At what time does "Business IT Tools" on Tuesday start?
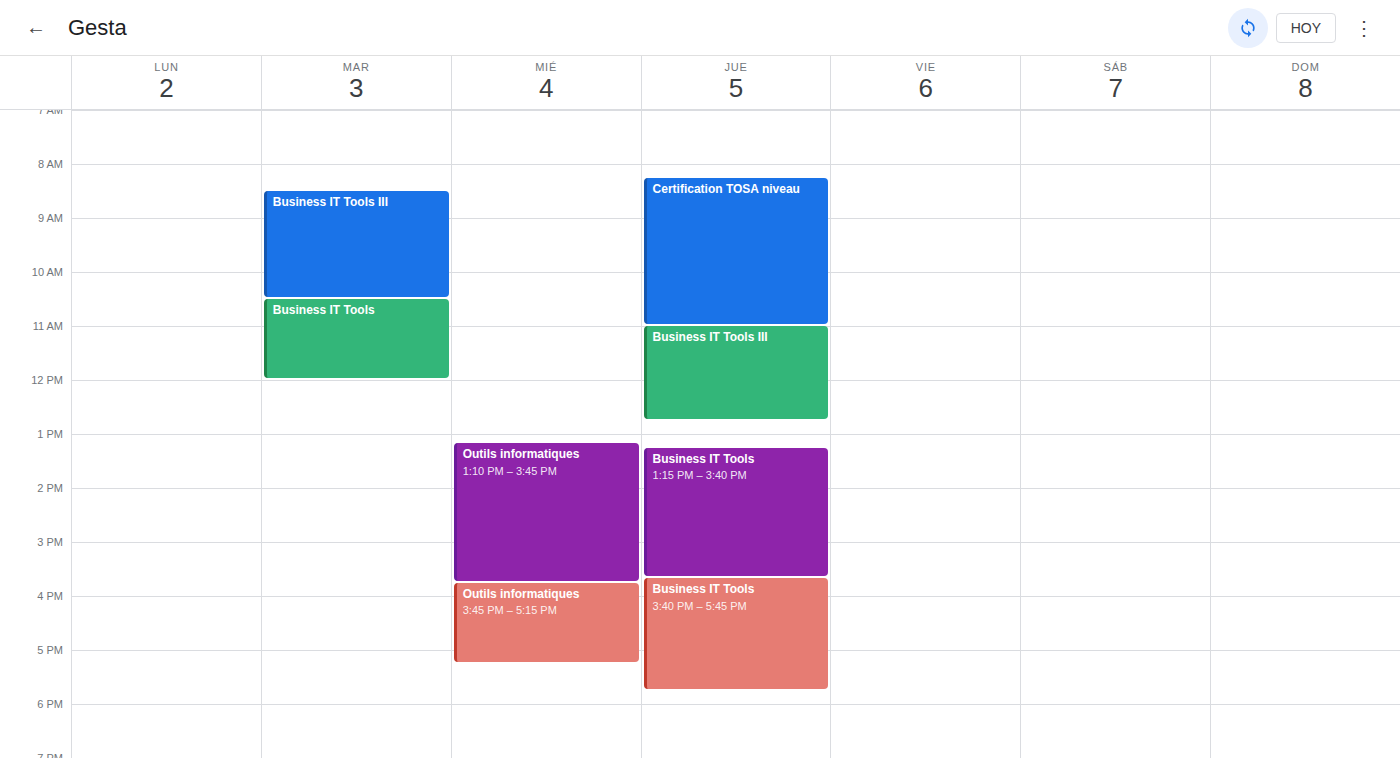
10:30 AM